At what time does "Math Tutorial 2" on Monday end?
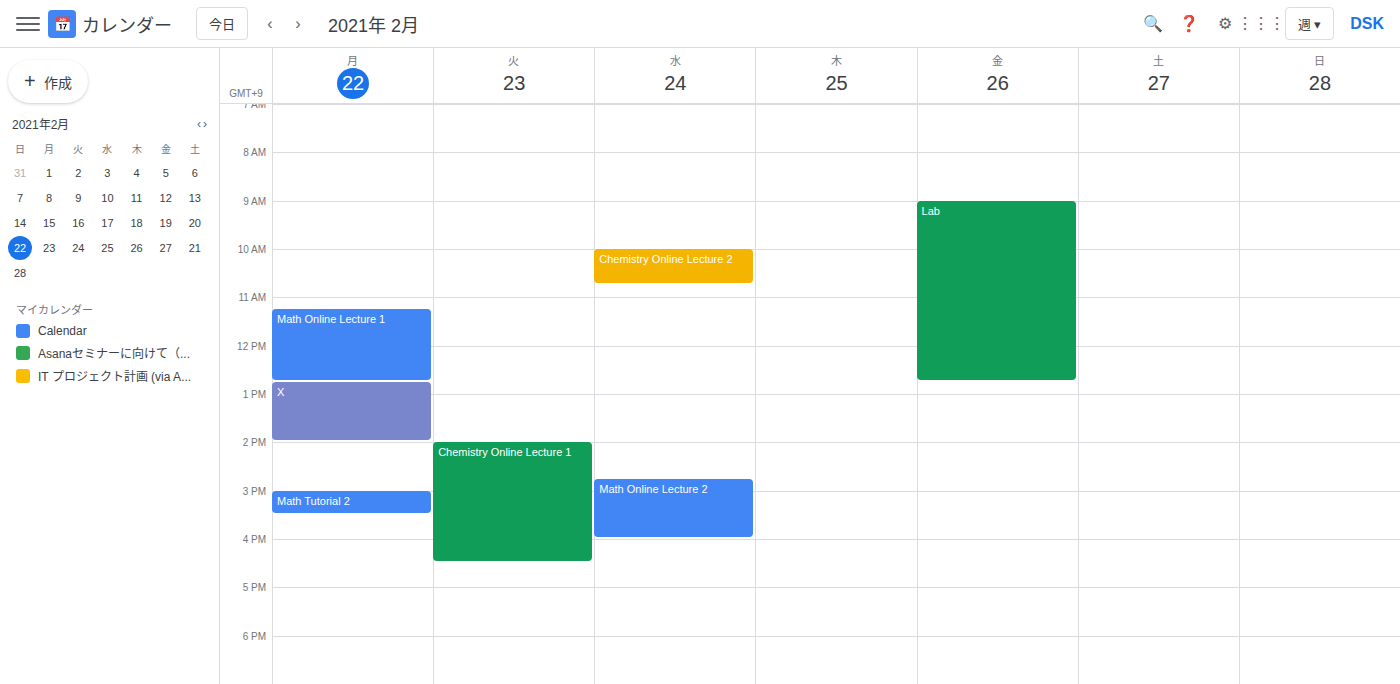
15:30